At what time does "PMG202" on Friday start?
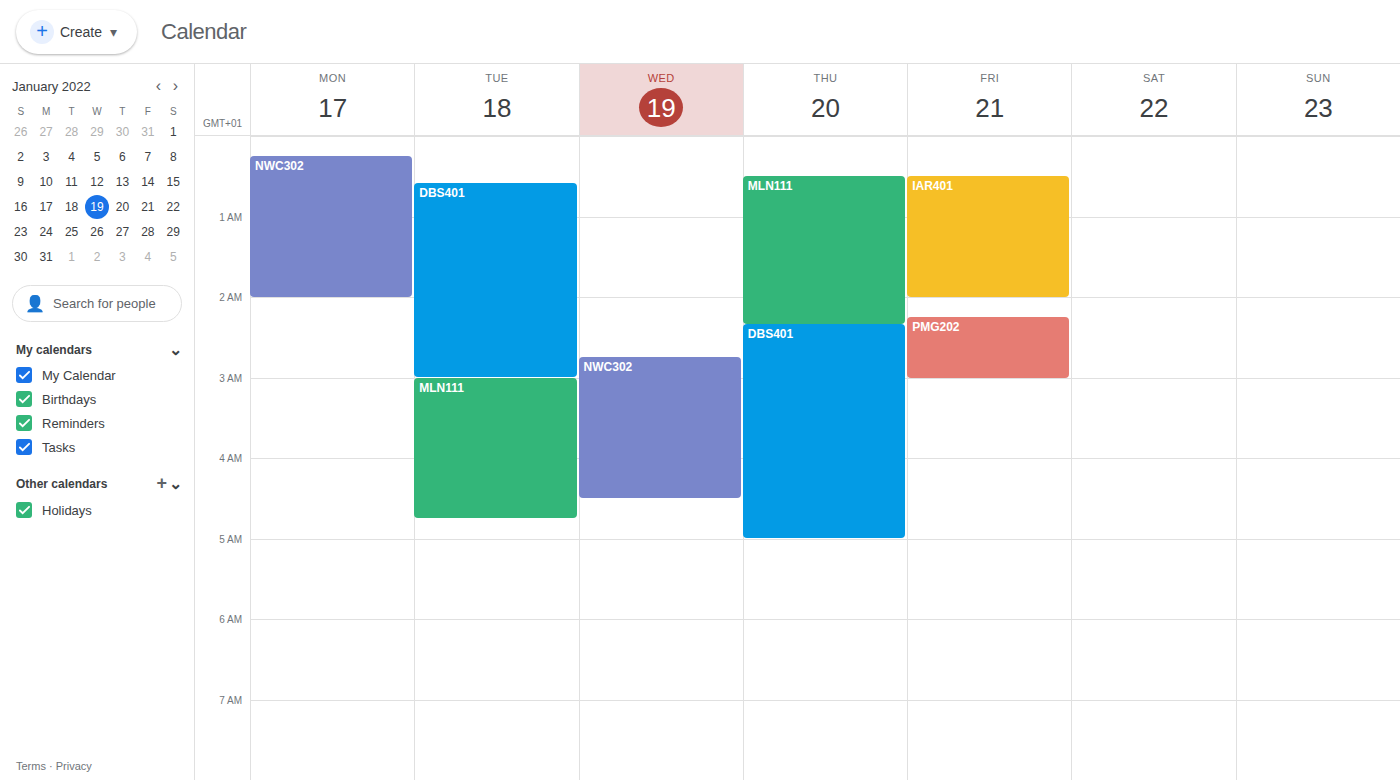
02:15